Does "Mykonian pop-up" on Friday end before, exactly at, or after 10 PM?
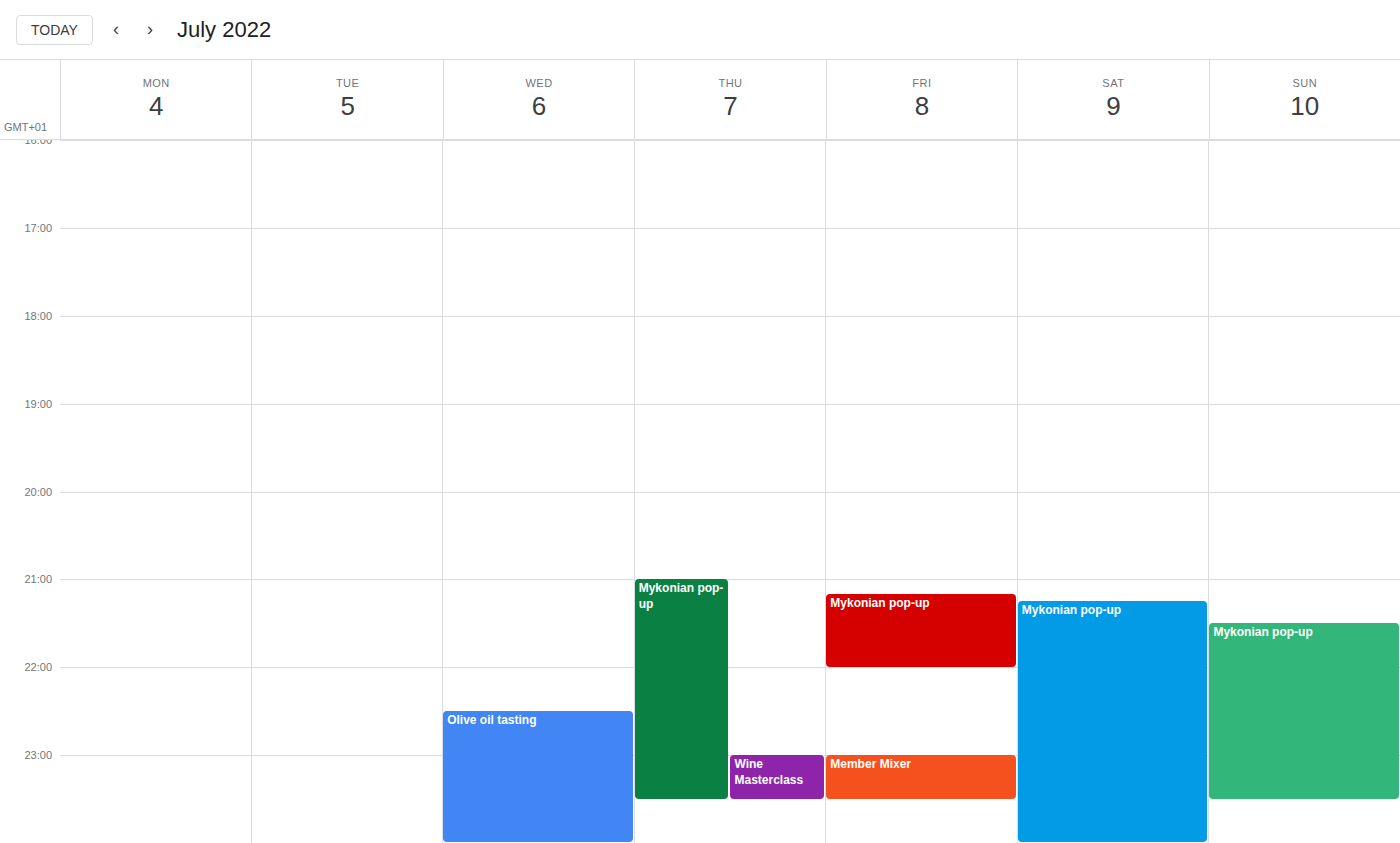
10:00 PM -- exactly at 10 PM, on the 10 PM line.